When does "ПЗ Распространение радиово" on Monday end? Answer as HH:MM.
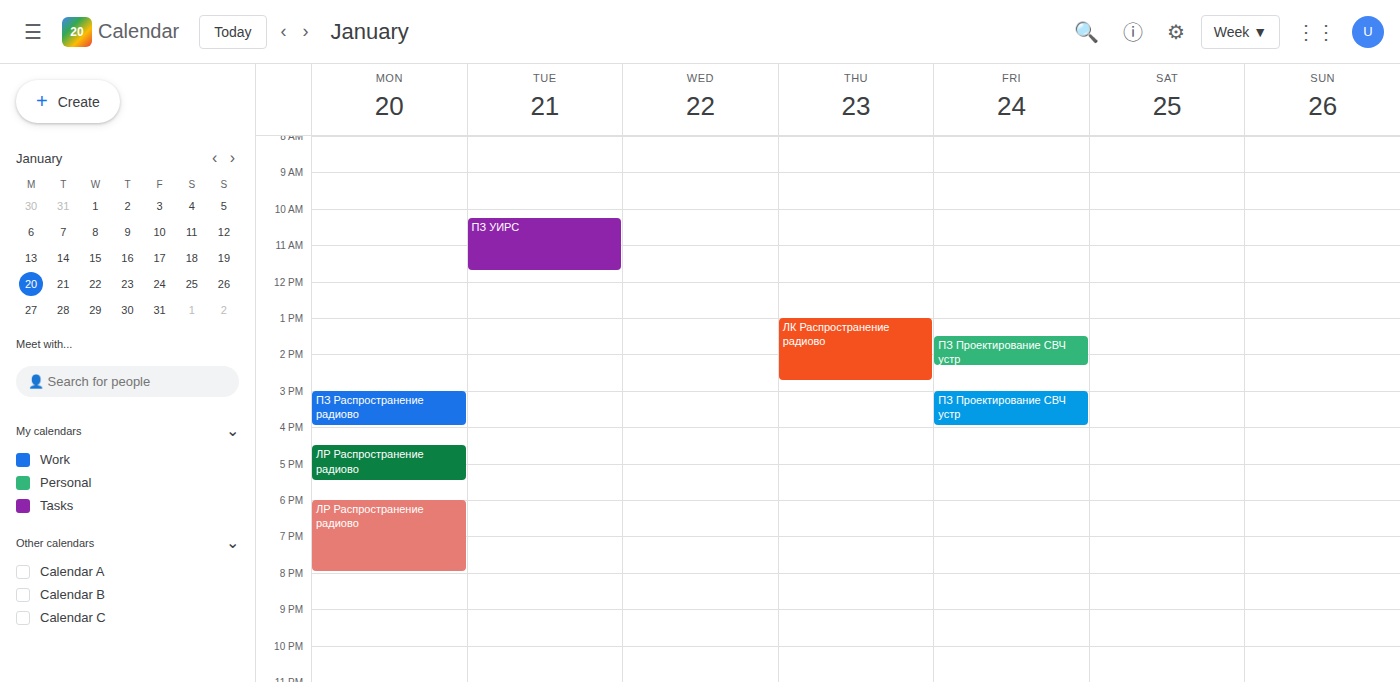
16:00